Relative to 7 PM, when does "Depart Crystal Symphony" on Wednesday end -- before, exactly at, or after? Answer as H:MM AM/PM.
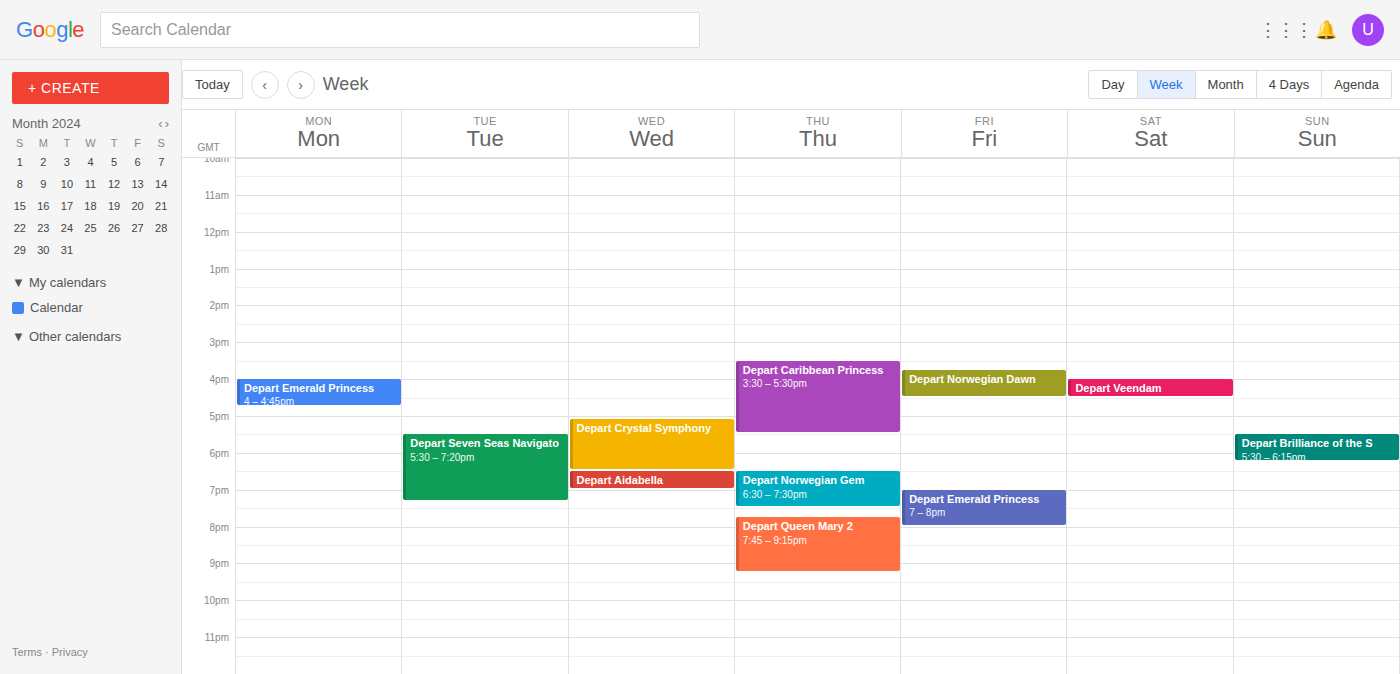
6:30 PM -- before 7 PM, 30 minutes above the 7 PM line.